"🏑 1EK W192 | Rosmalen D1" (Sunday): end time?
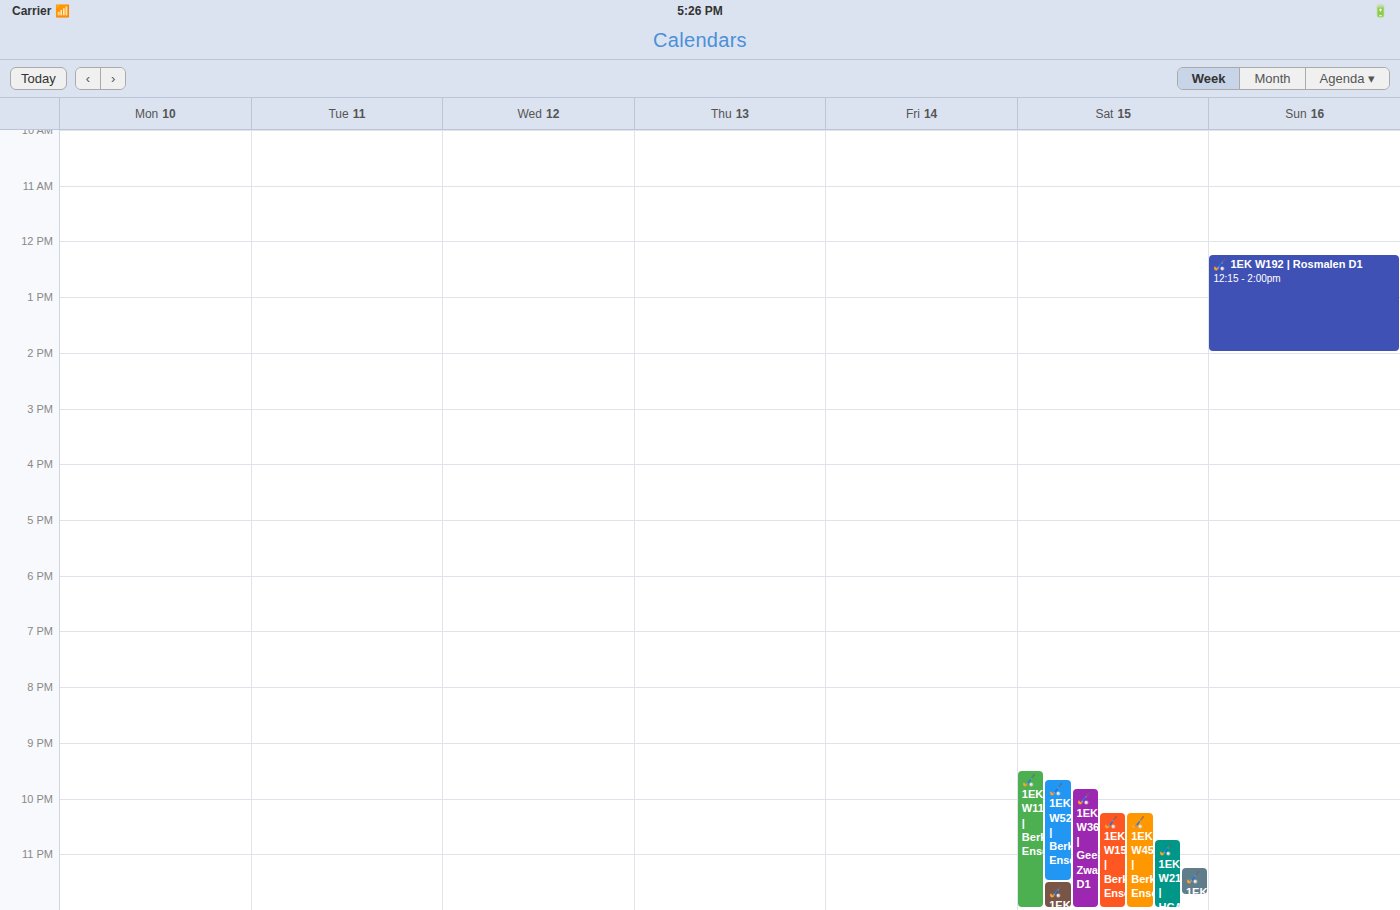
2:00 PM